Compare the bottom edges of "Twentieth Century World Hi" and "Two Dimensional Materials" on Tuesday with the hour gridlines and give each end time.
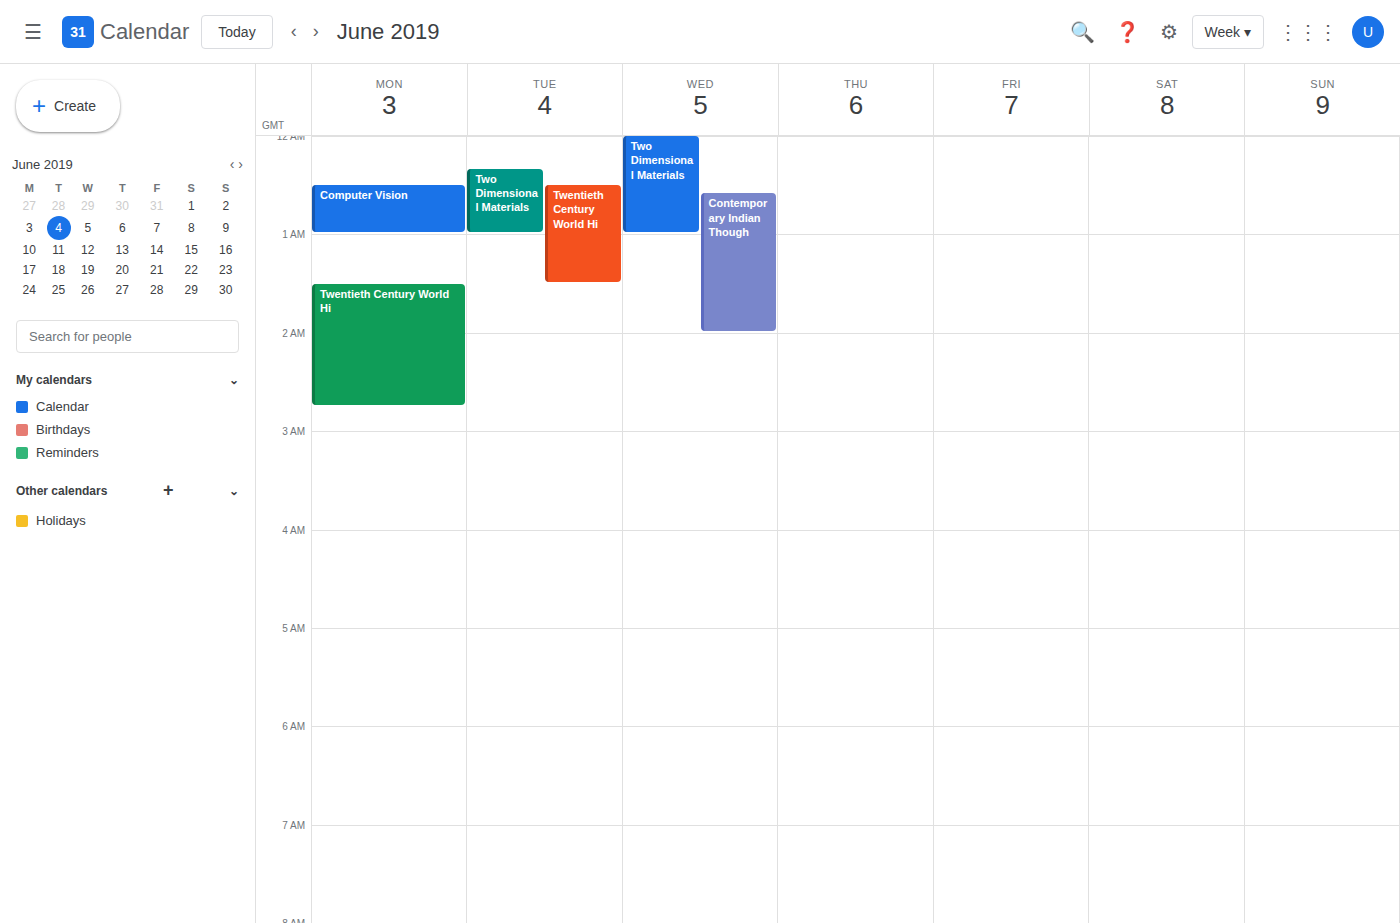
"Twentieth Century World Hi": 1:30 AM, halfway between the 1 AM and 2 AM lines. "Two Dimensional Materials": 1:00 AM, exactly on the 1 AM line.